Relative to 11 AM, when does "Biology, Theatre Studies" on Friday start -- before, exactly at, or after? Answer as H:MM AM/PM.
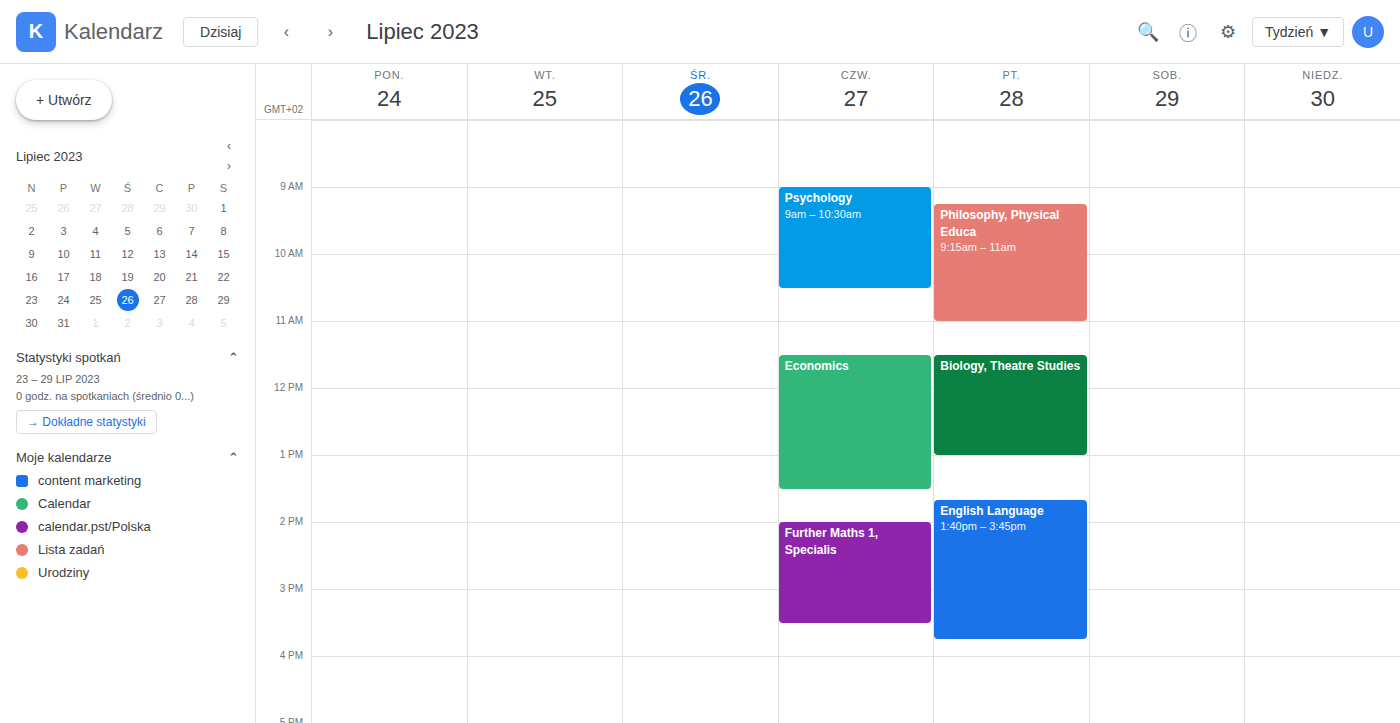
11:30 AM -- after 11 AM, 30 minutes below the 11 AM line.